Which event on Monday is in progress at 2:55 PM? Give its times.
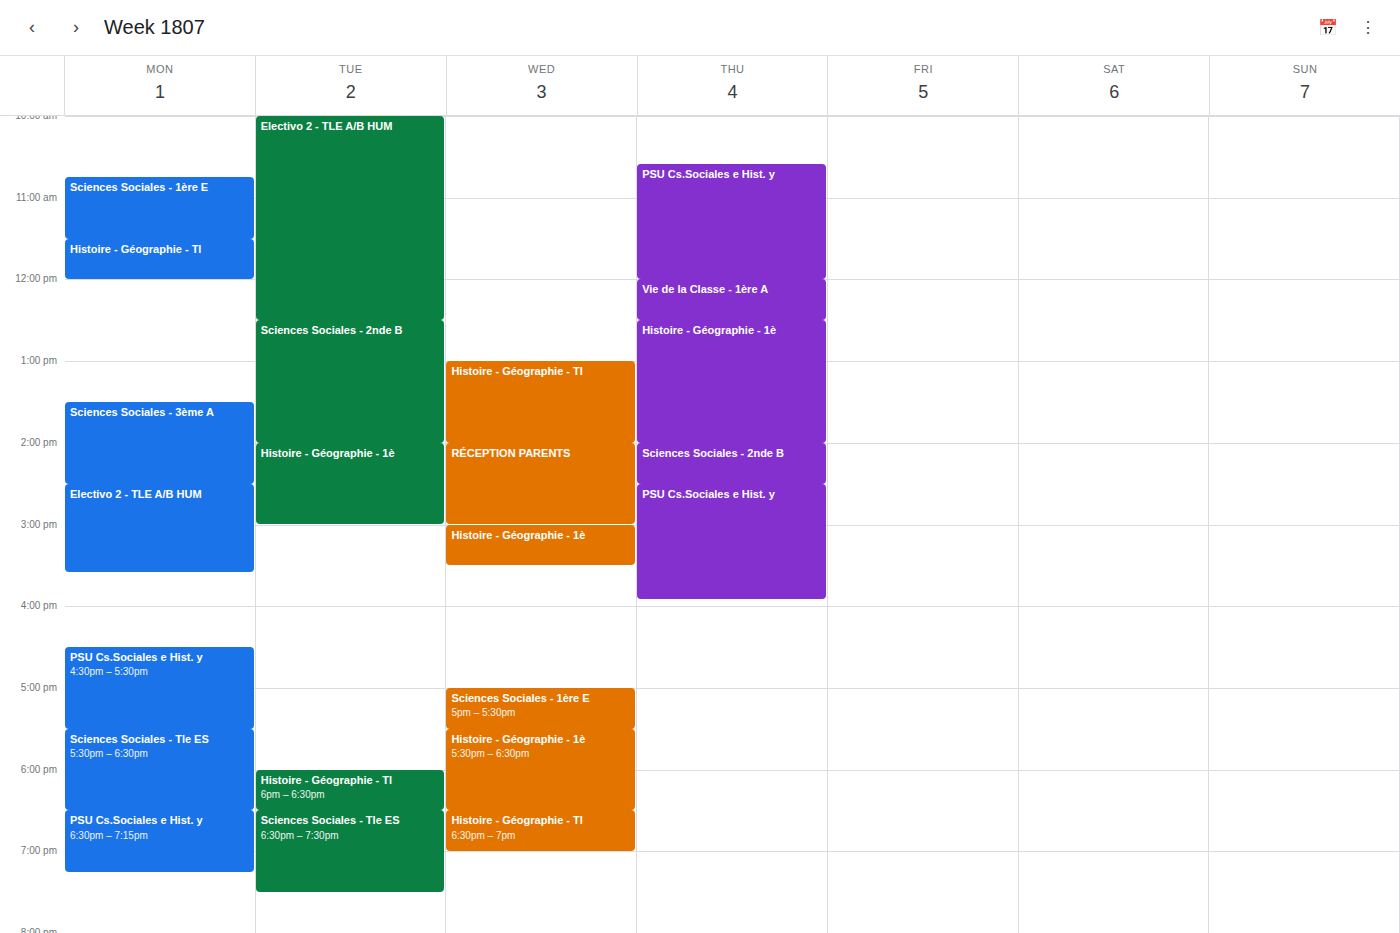
"Electivo 2 - TLE A/B HUM", 2:30 PM to 3:35 PM